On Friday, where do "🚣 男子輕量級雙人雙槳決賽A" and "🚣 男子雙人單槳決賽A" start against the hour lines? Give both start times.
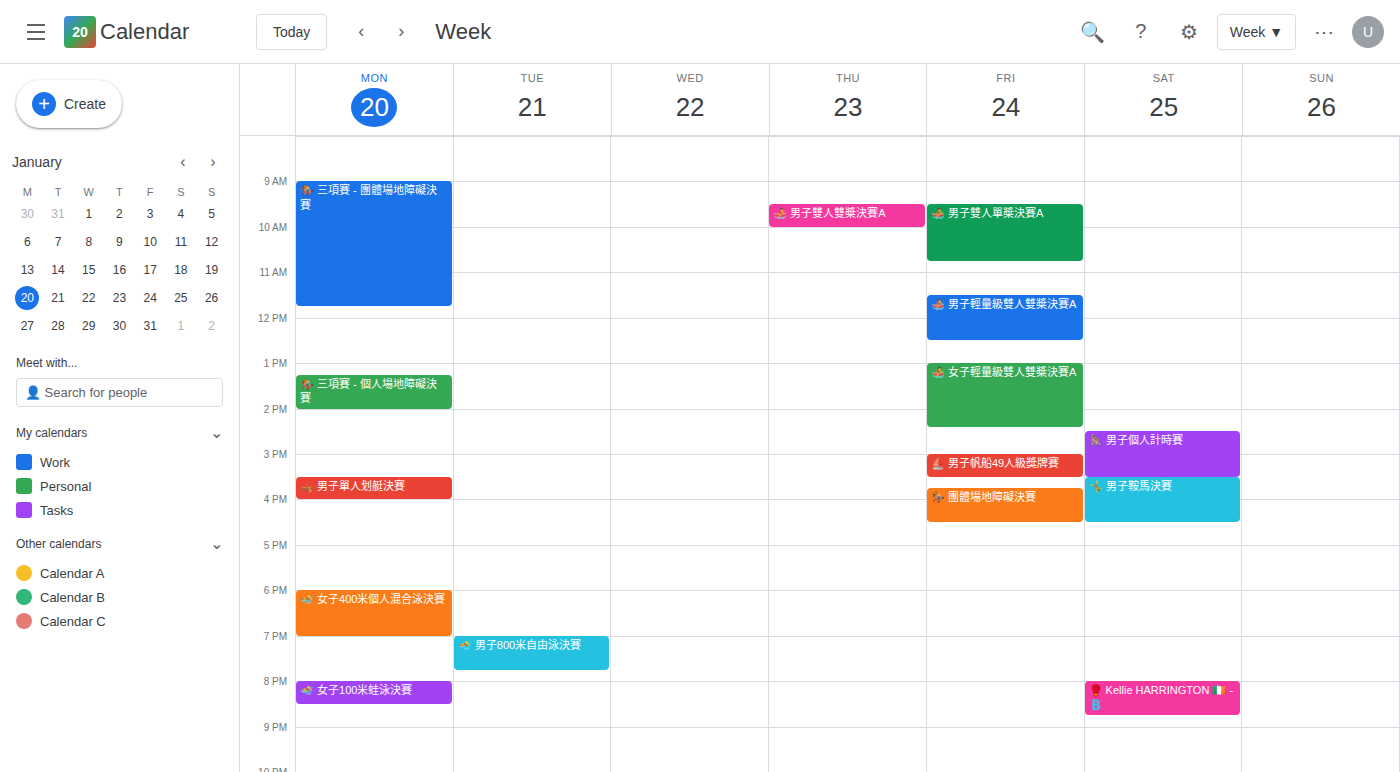
"🚣 男子輕量級雙人雙槳決賽A": 11:30, halfway between the 11:00 and 12:00 lines. "🚣 男子雙人單槳決賽A": 09:30, halfway between the 09:00 and 10:00 lines.